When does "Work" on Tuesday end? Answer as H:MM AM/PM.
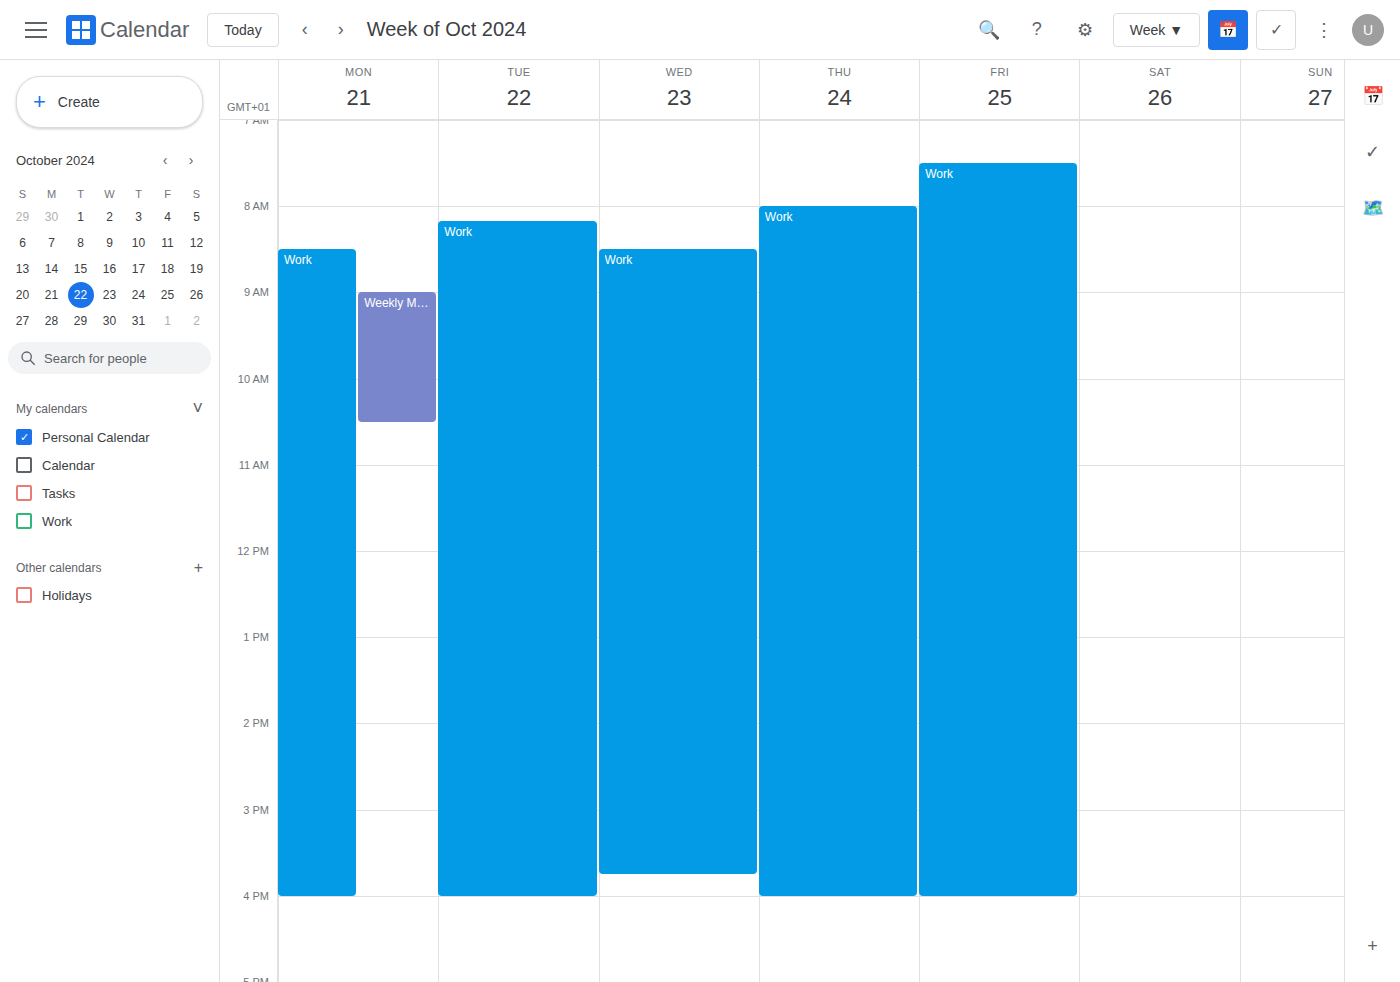
4:00 PM